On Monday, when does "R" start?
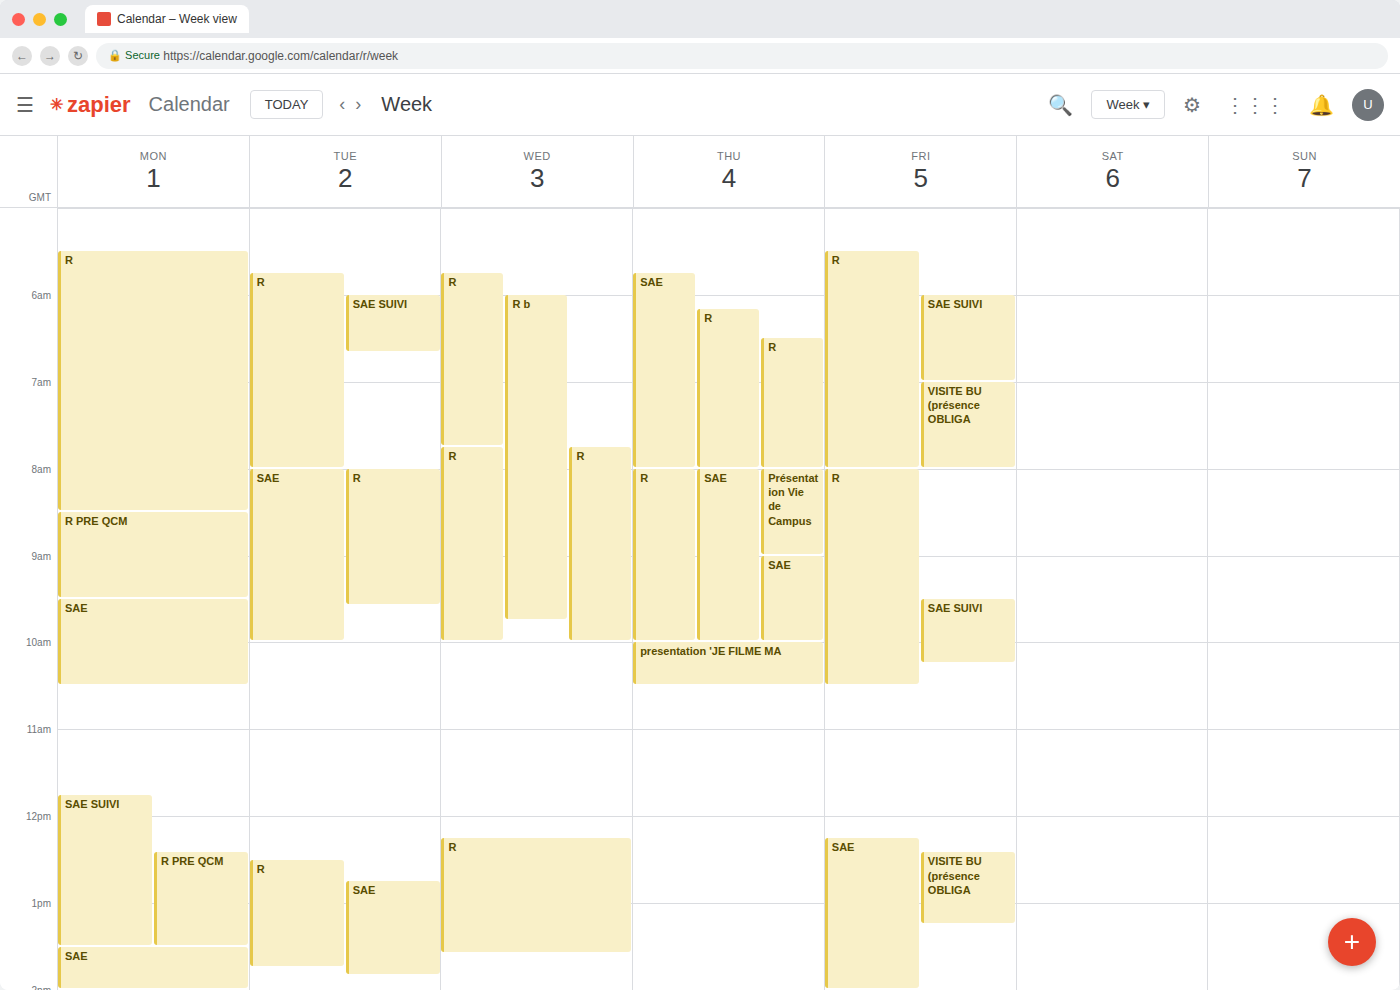
5:30 AM